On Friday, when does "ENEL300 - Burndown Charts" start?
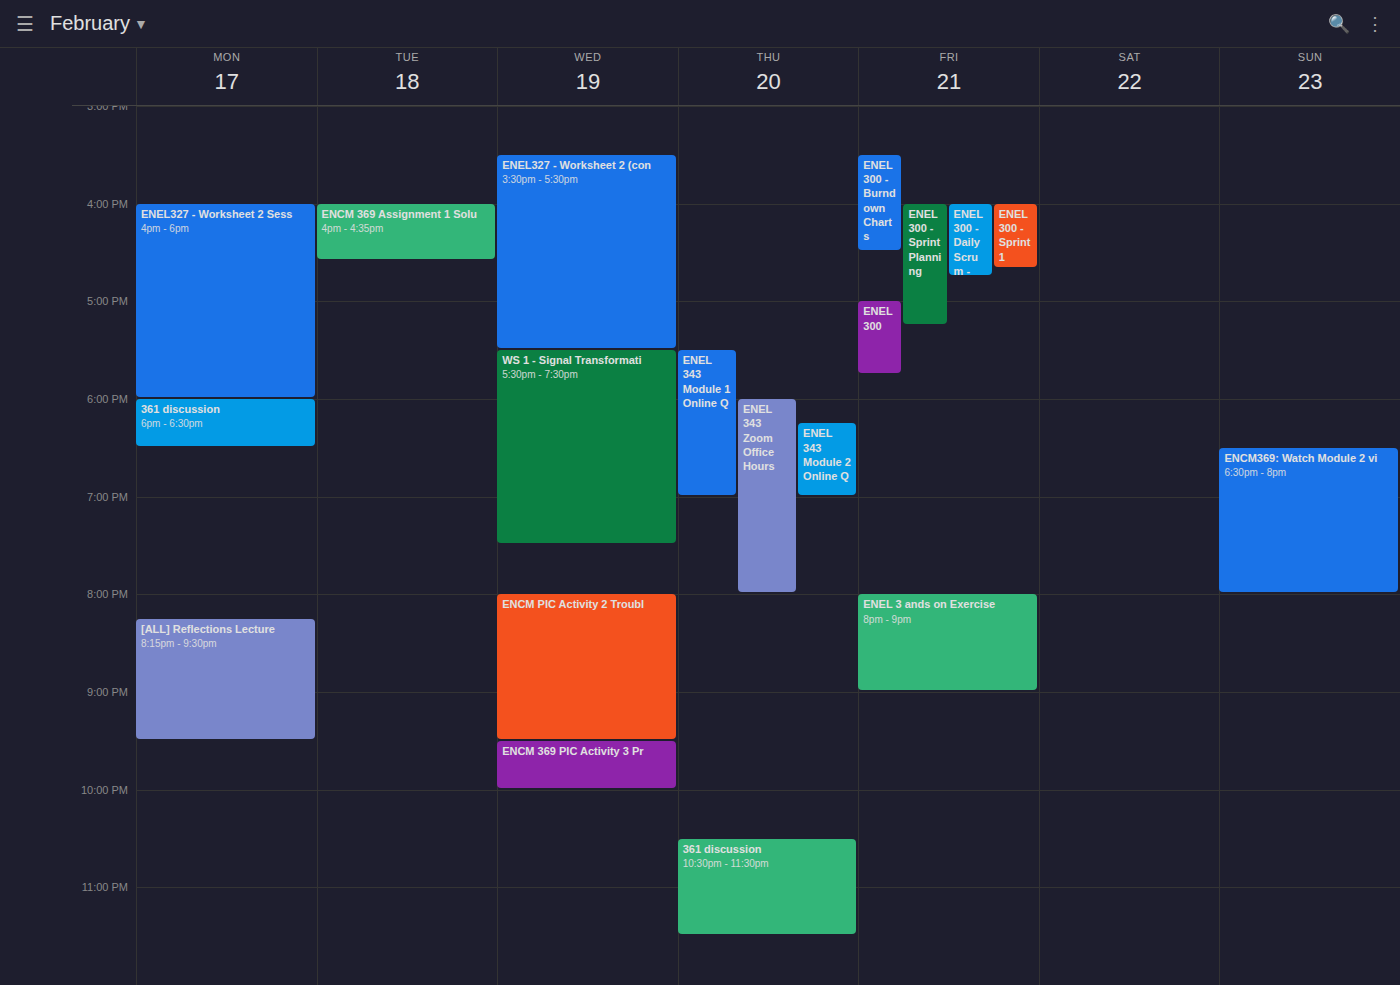
3:30 PM